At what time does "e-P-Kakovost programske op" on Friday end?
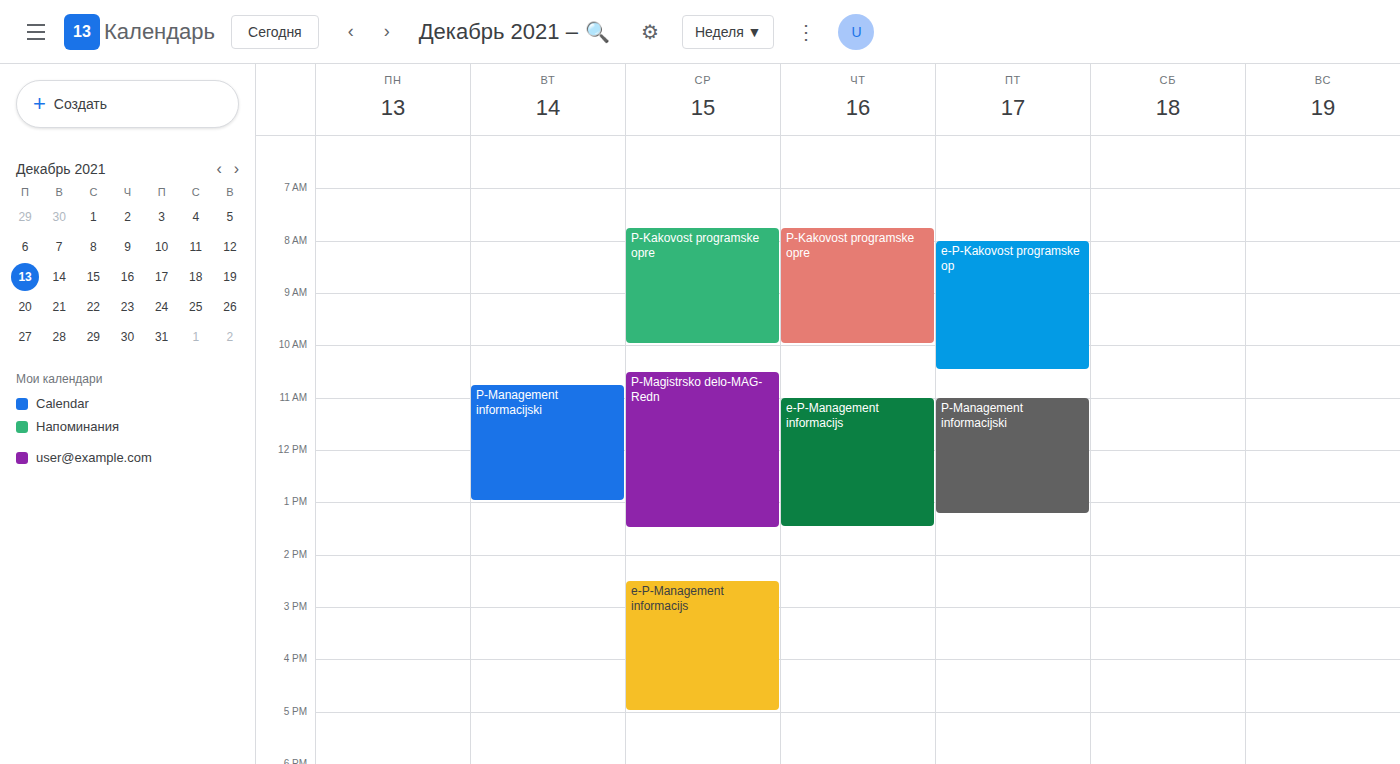
10:30 AM